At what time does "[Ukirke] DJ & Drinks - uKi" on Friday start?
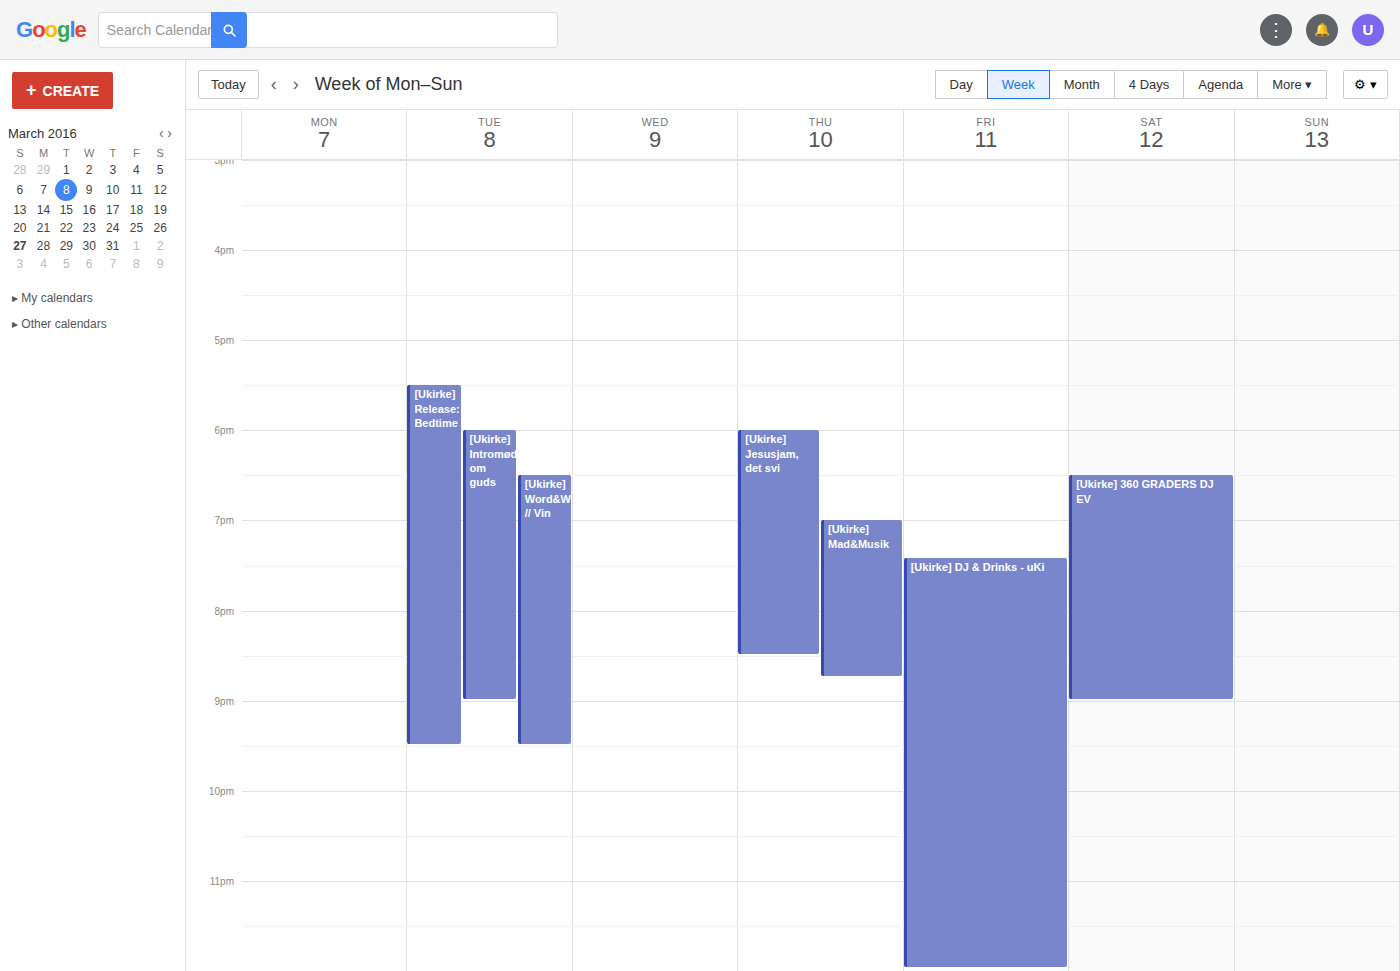
7:25 PM